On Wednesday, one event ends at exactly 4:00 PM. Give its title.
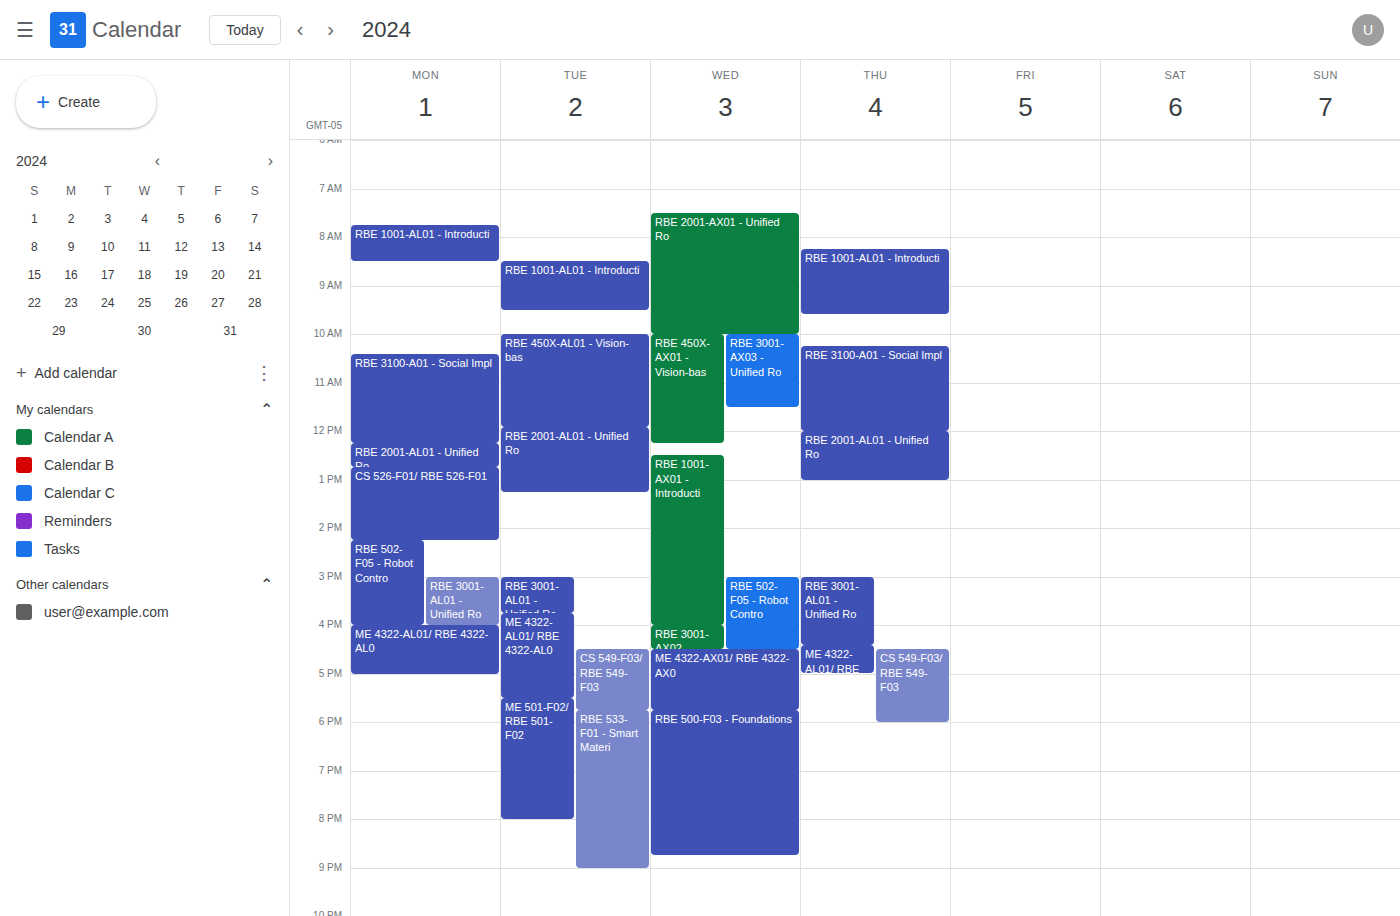
"RBE 1001-AX01 - Introducti"